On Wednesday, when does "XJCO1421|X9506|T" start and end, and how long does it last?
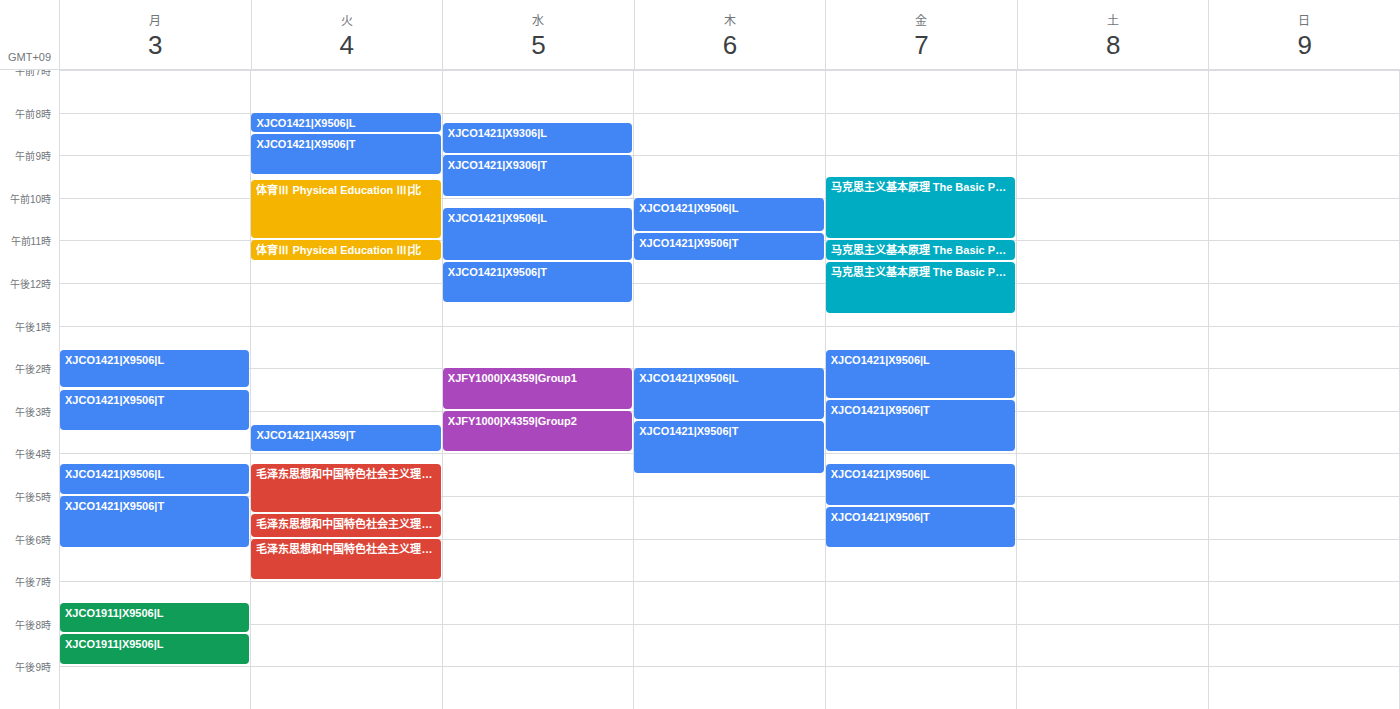
11:30 AM to 12:30 PM, 1 hour